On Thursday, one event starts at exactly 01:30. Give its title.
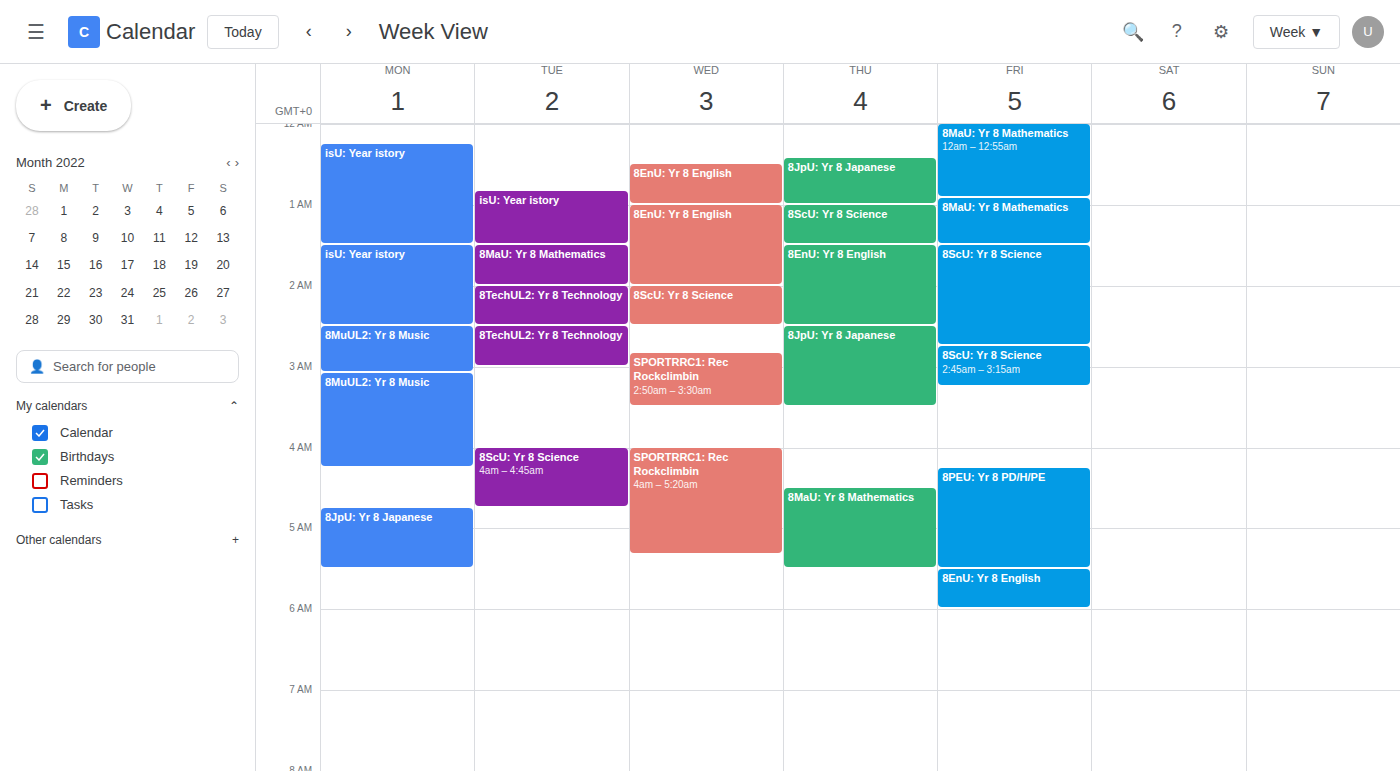
"8EnU: Yr 8 English"